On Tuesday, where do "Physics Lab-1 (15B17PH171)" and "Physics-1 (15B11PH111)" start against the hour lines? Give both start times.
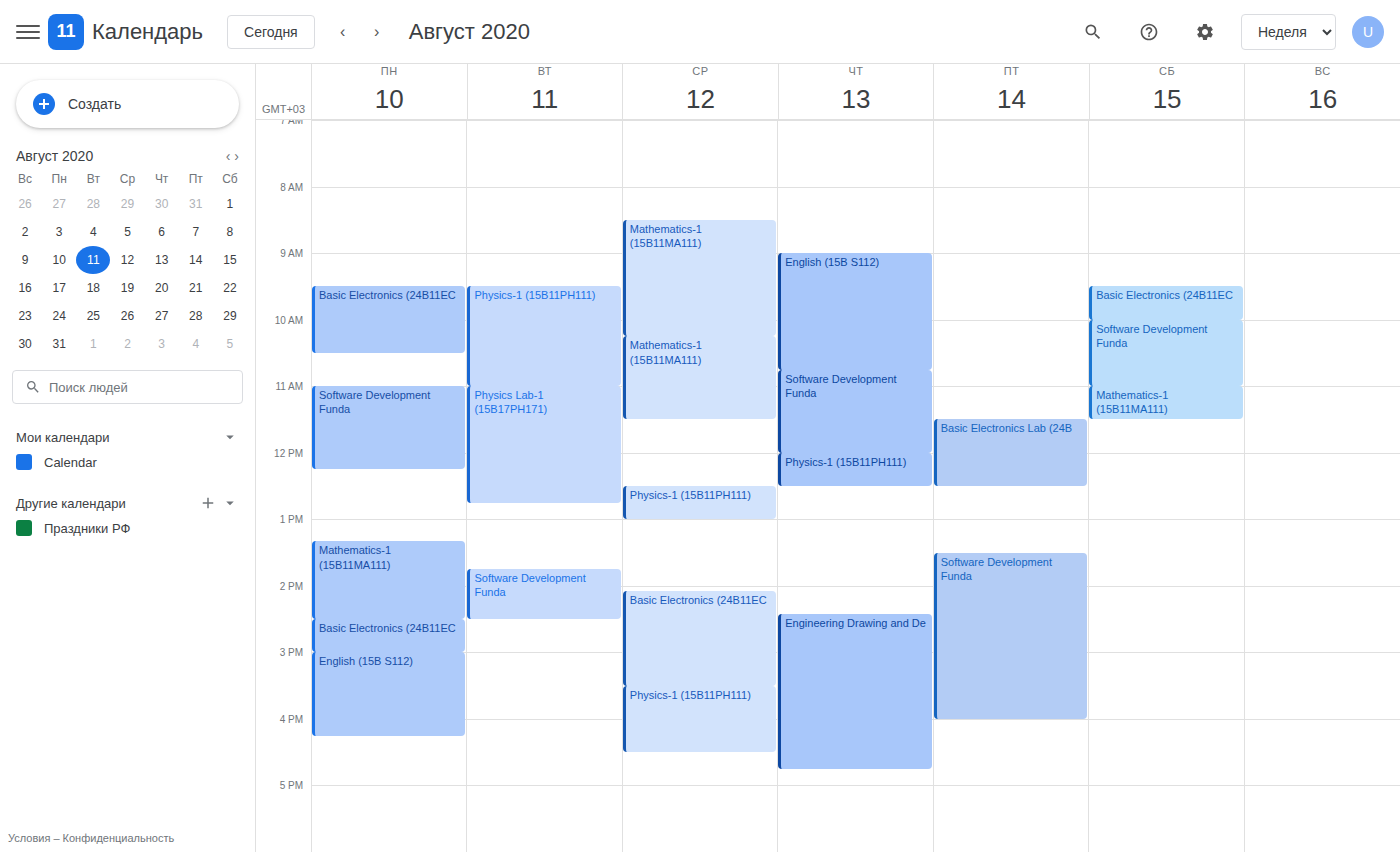
"Physics Lab-1 (15B17PH171)": 11:00 AM, exactly on the 11 AM line. "Physics-1 (15B11PH111)": 9:30 AM, halfway between the 9 AM and 10 AM lines.